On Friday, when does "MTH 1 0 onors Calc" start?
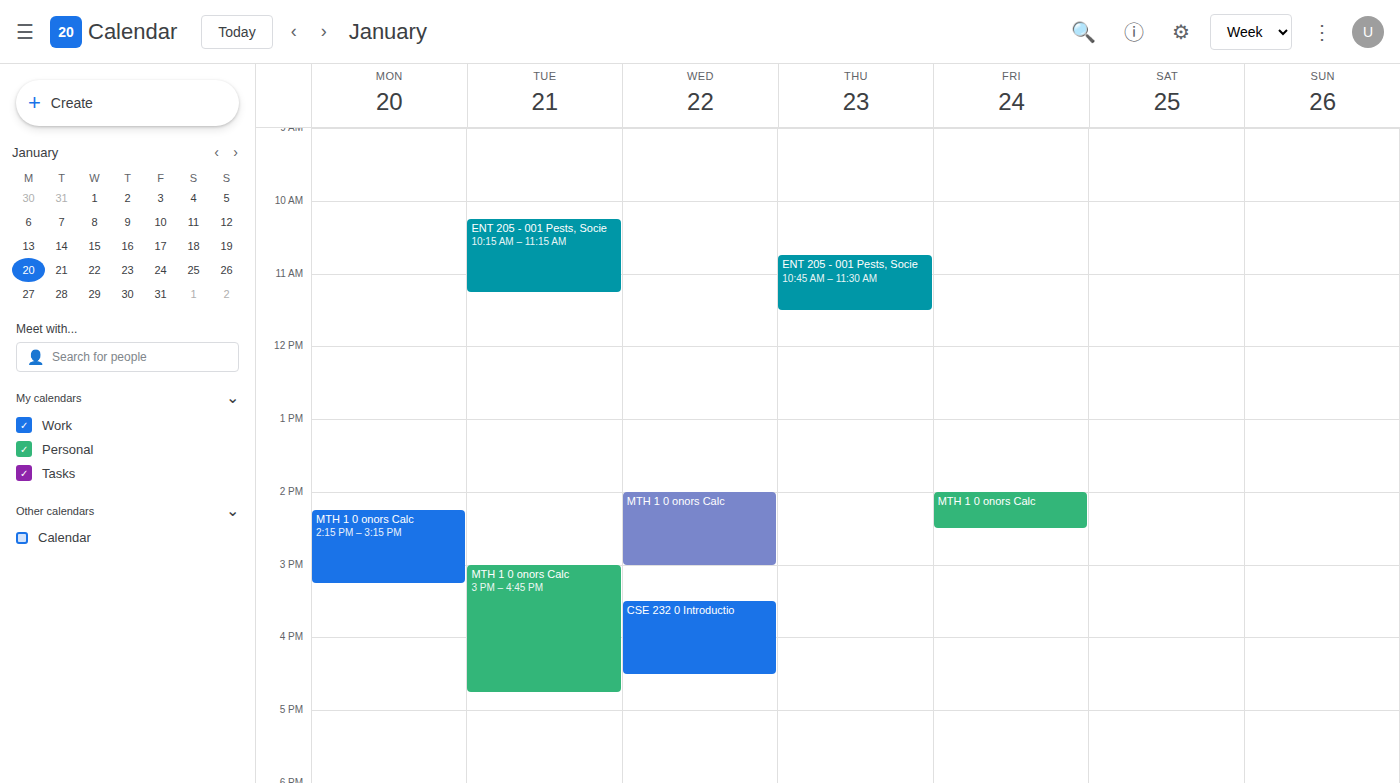
2:00 PM